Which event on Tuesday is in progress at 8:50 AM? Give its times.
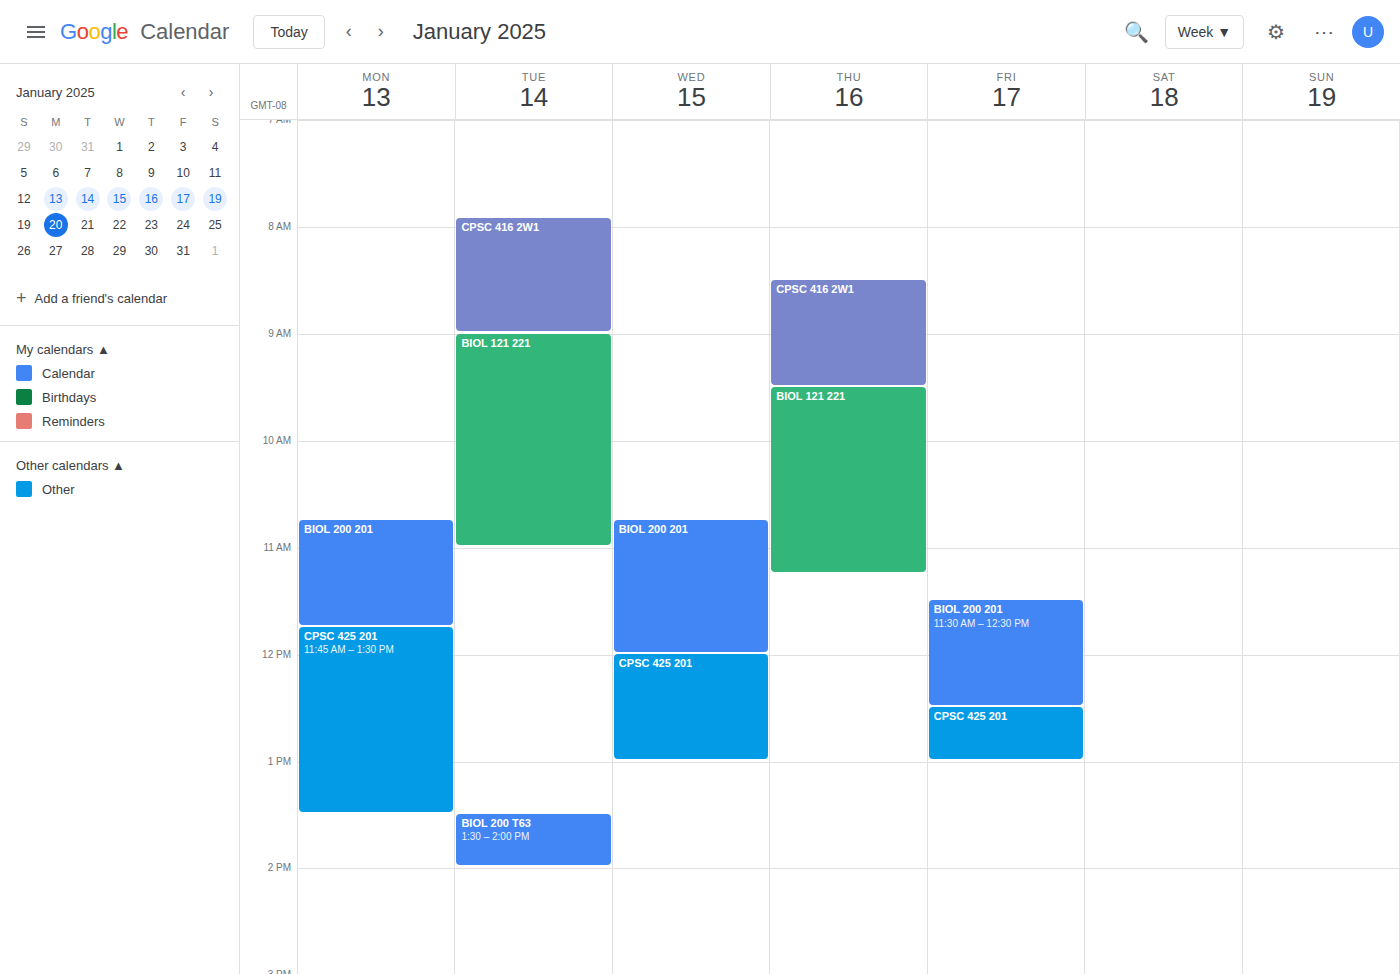
"CPSC 416 2W1", 7:55 AM to 9:00 AM